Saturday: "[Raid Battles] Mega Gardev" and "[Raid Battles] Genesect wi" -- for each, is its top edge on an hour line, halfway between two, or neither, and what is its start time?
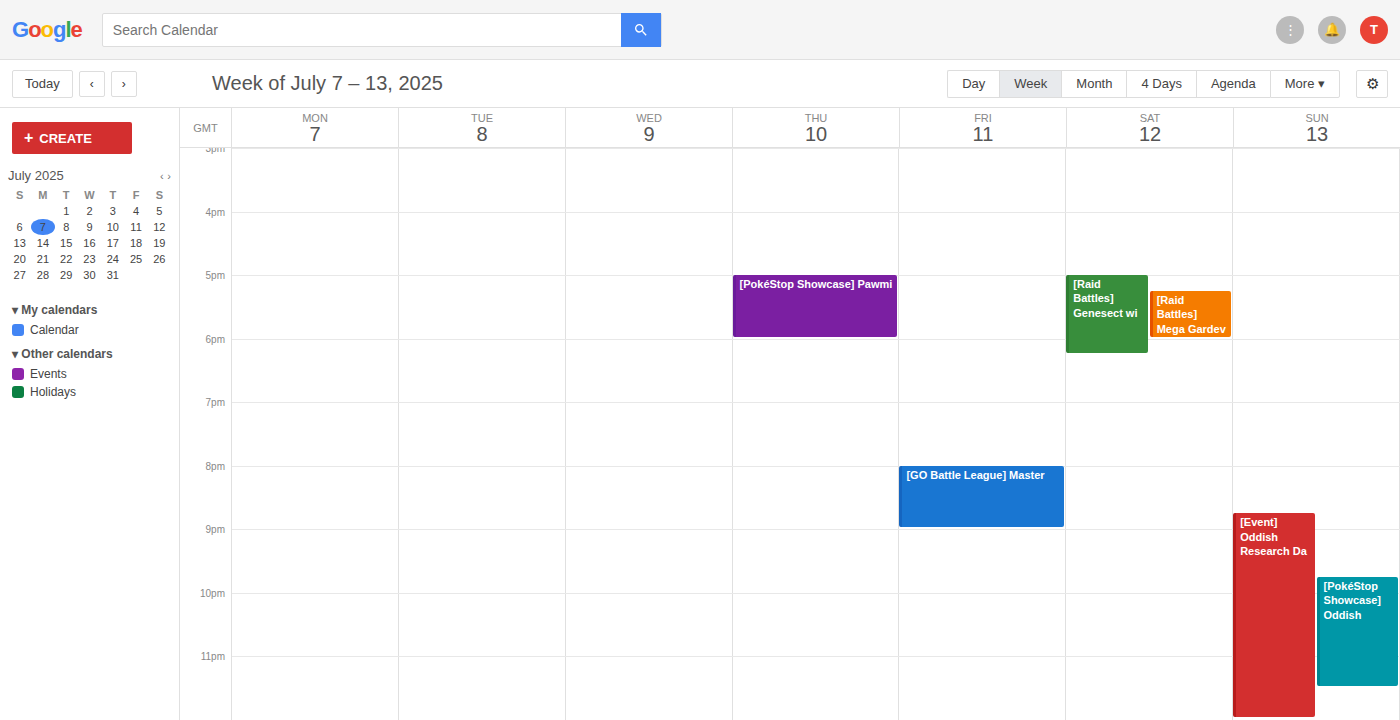
"[Raid Battles] Mega Gardev": 17:15, neither: a quarter of the way from the 17:00 line to the 18:00 line. "[Raid Battles] Genesect wi": 17:00, exactly on the 17:00 line.